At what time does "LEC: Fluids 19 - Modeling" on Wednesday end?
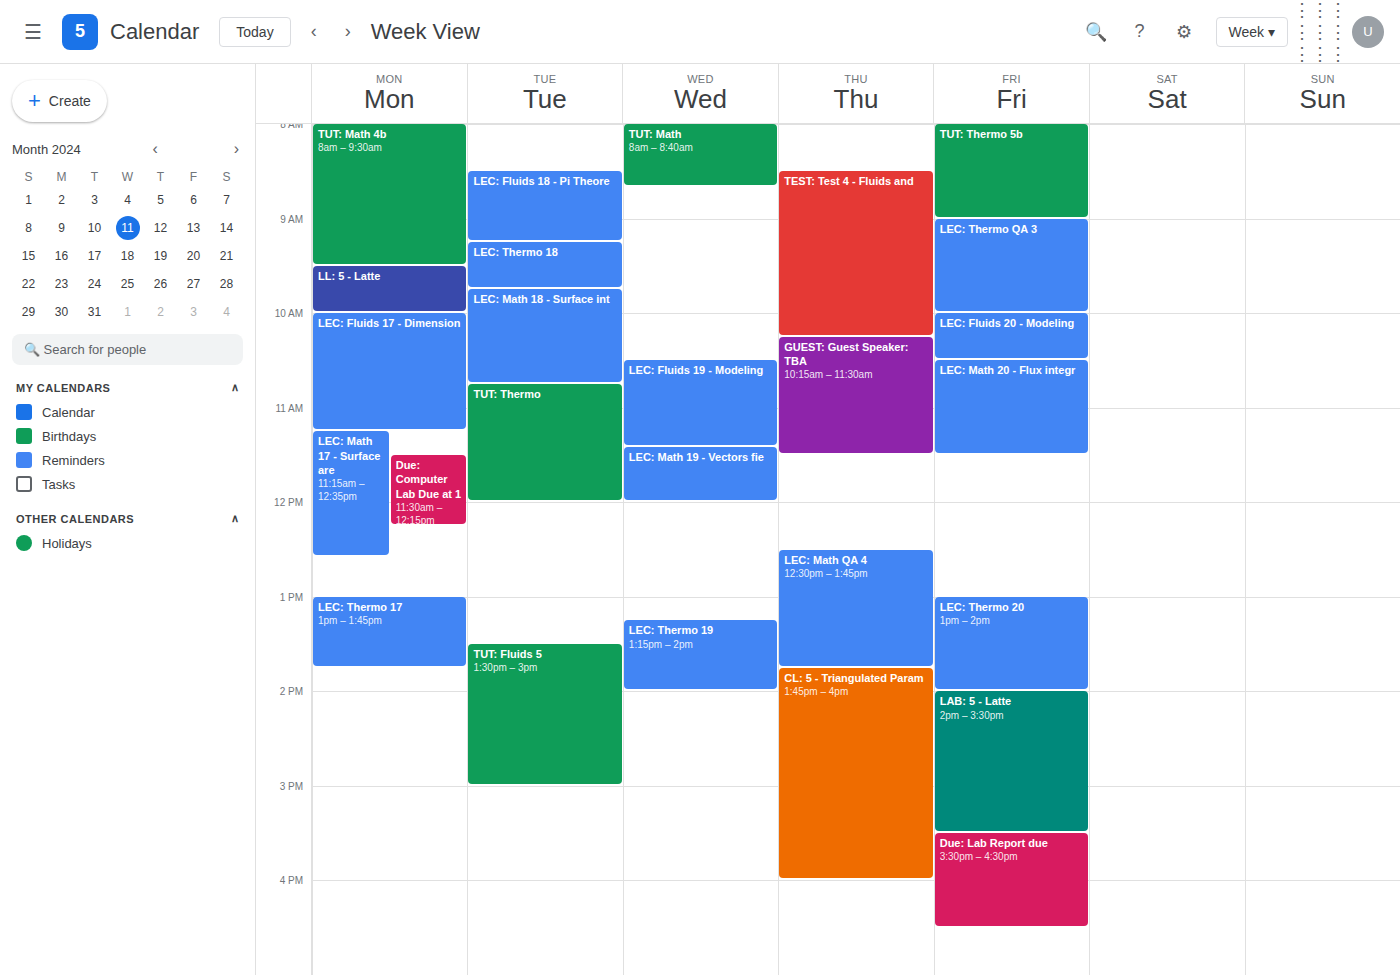
11:25 AM